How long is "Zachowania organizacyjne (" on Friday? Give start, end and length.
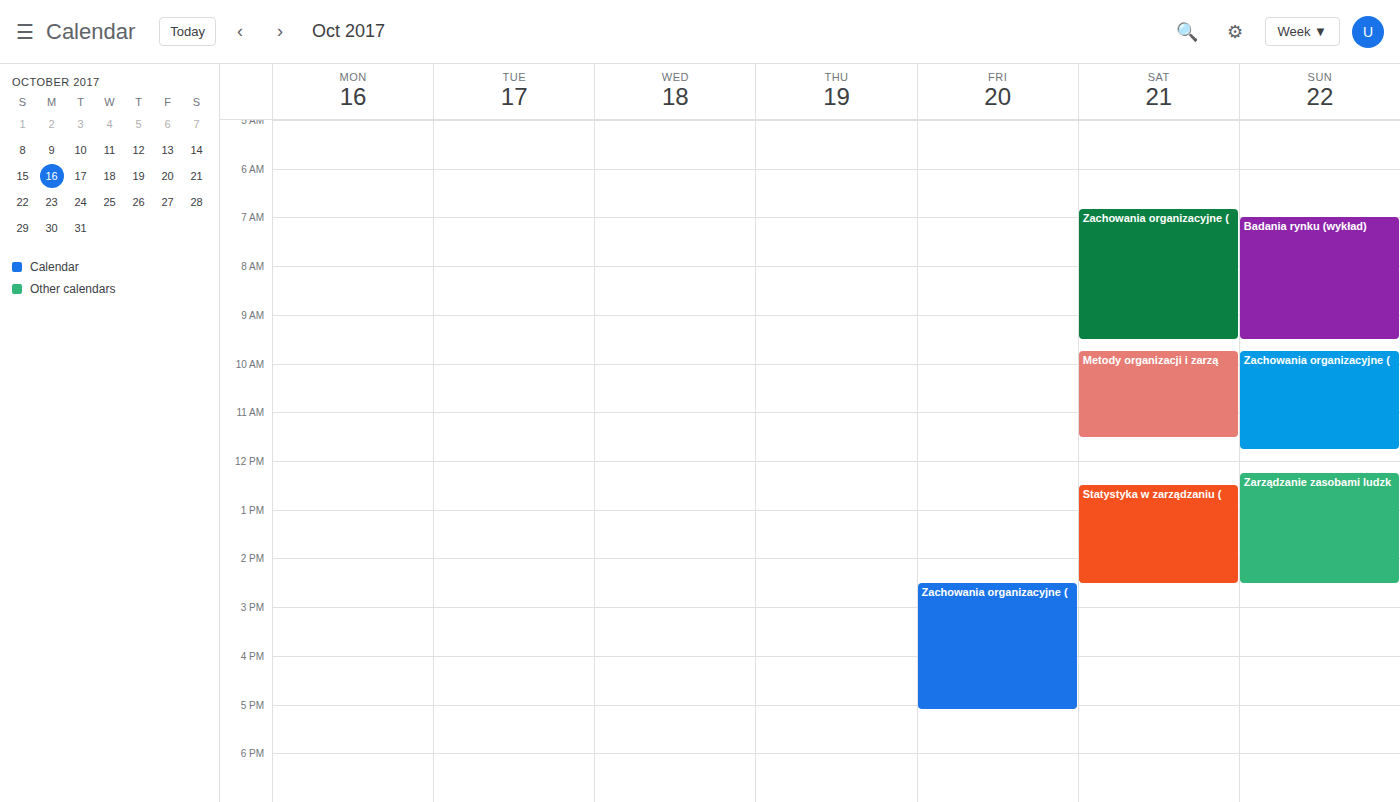
2:30 PM to 5:05 PM, 2 hours 35 minutes